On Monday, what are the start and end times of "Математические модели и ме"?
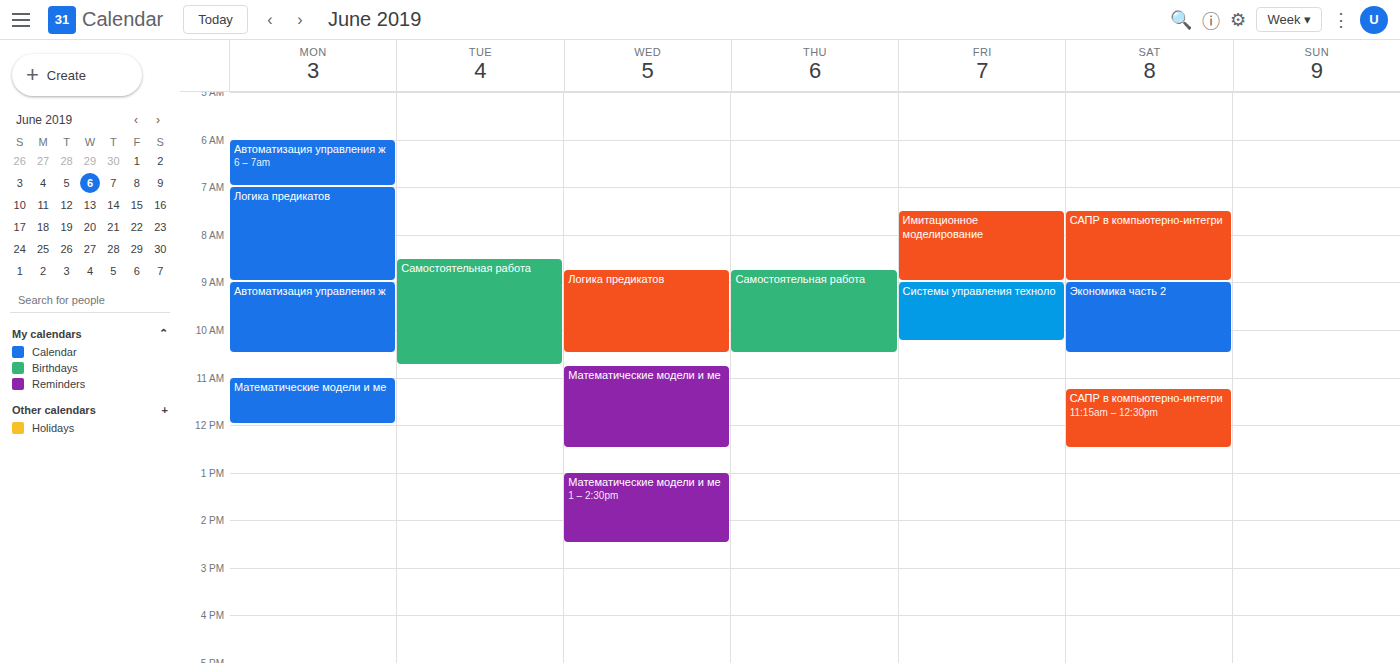
11:00 AM to 12:00 PM